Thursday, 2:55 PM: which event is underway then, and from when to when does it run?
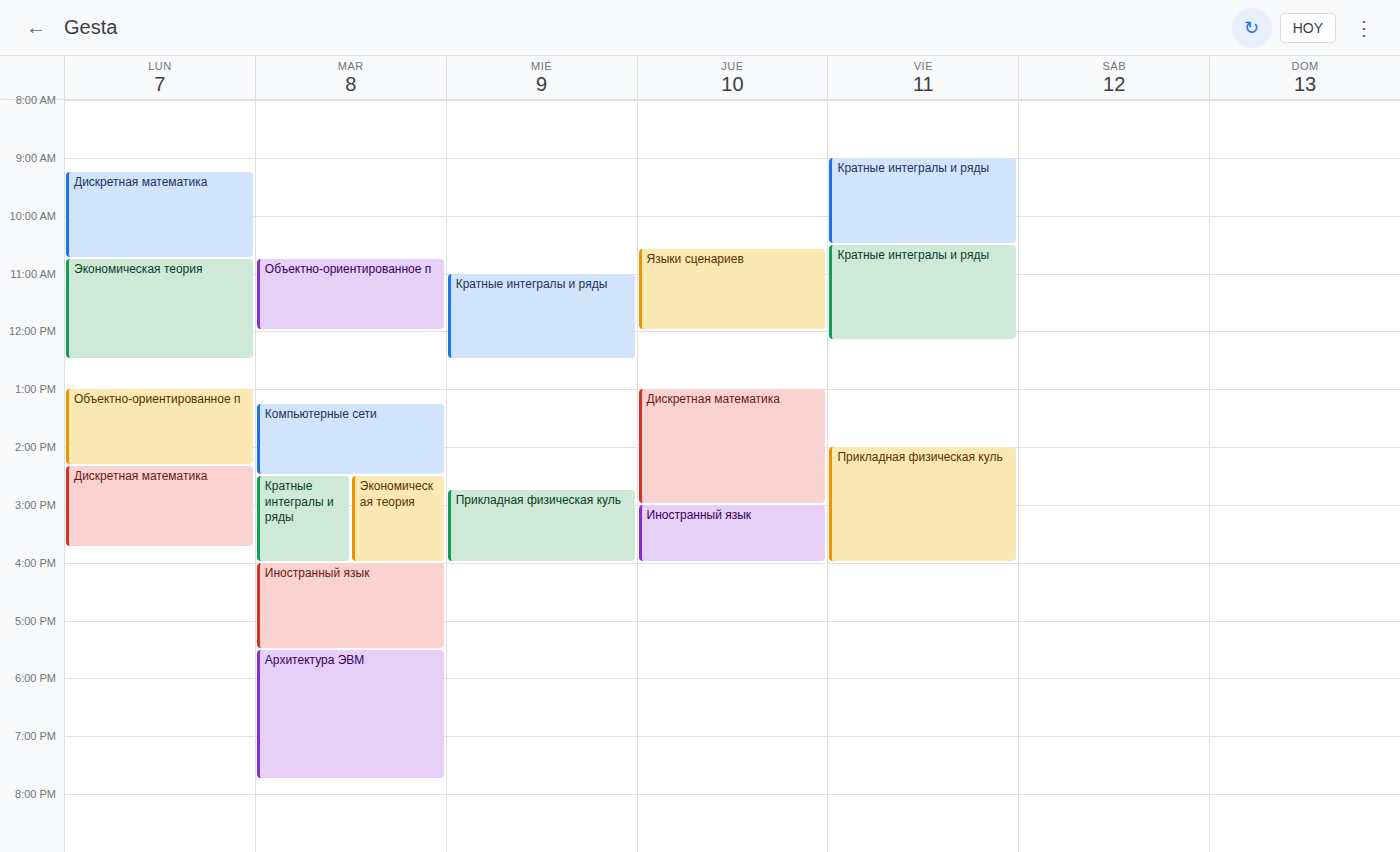
"Дискретная математика", 1:00 PM to 3:00 PM